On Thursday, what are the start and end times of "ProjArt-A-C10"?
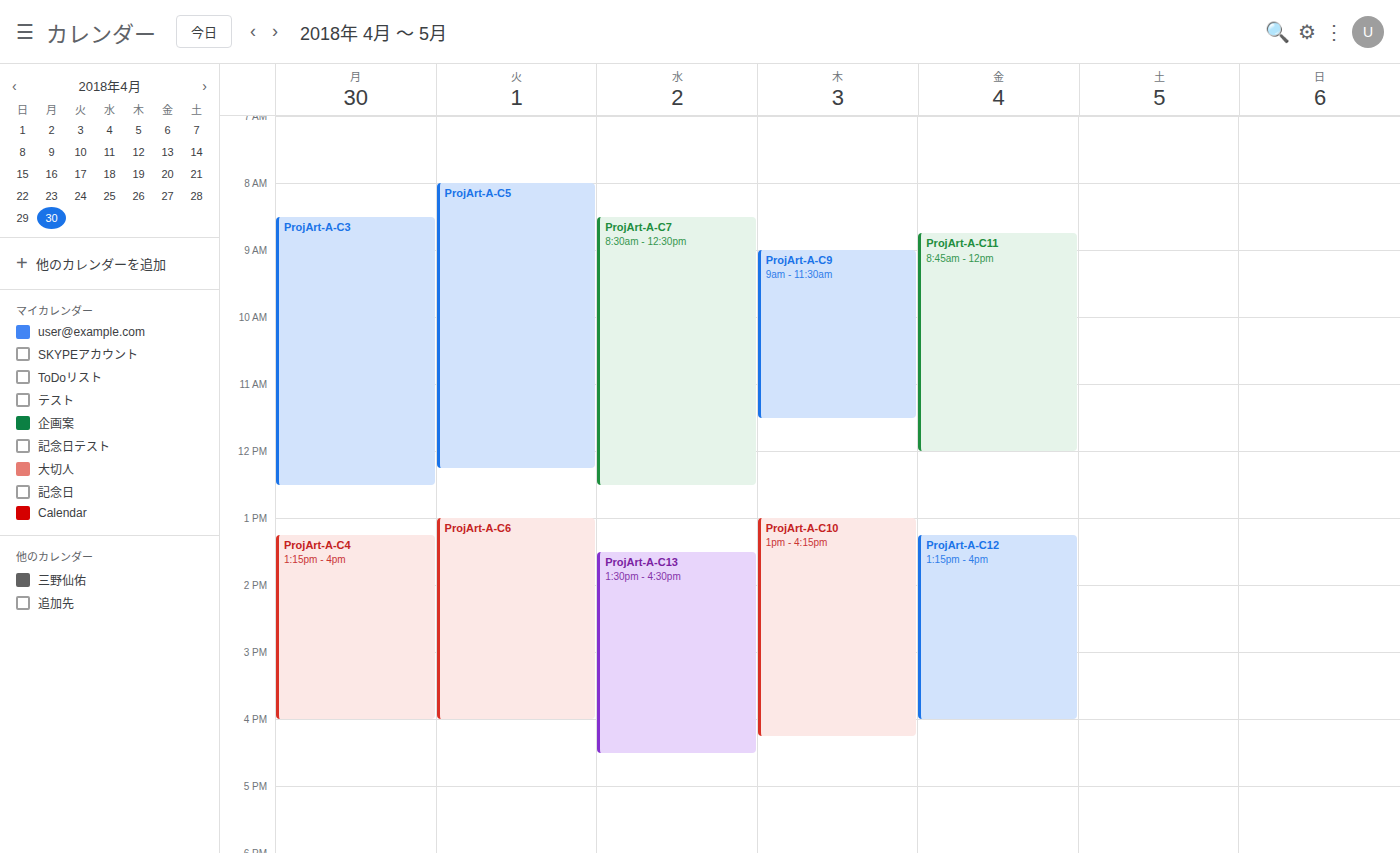
1:00 PM to 4:15 PM